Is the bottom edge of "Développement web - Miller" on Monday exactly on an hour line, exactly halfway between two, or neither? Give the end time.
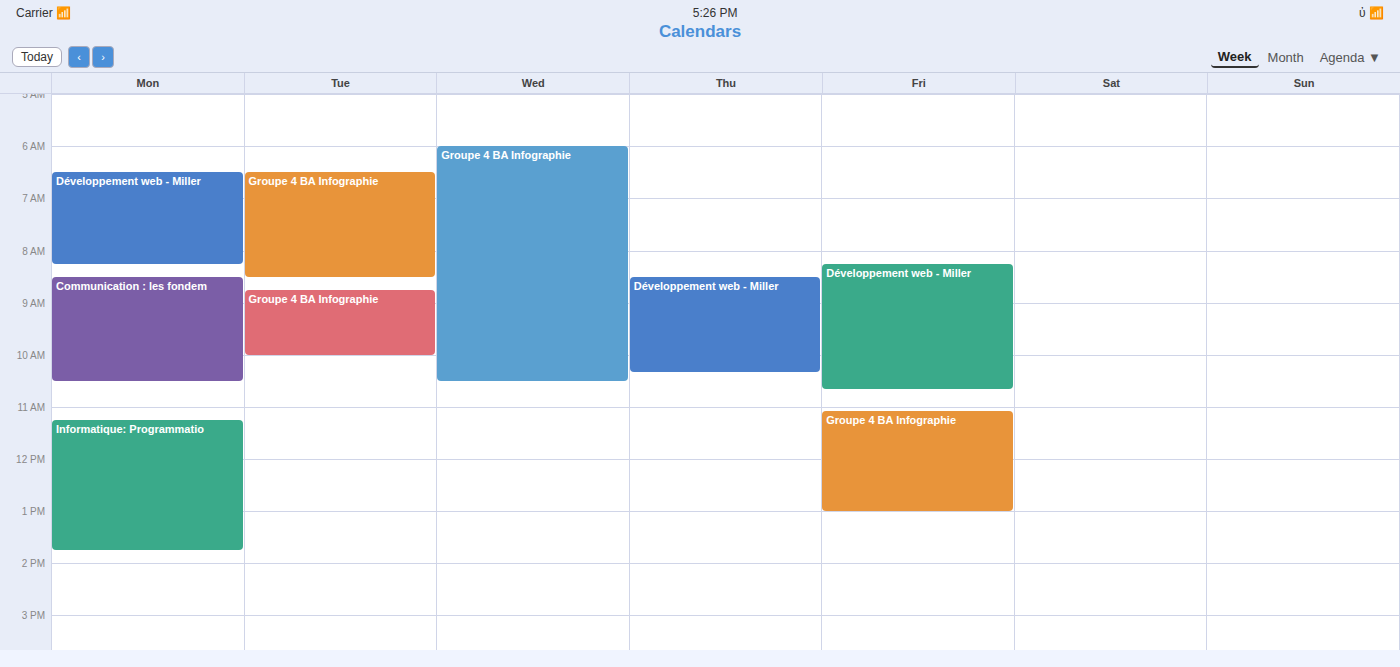
8:15 AM -- neither: a quarter of the way from the 8 AM line to the 9 AM line.